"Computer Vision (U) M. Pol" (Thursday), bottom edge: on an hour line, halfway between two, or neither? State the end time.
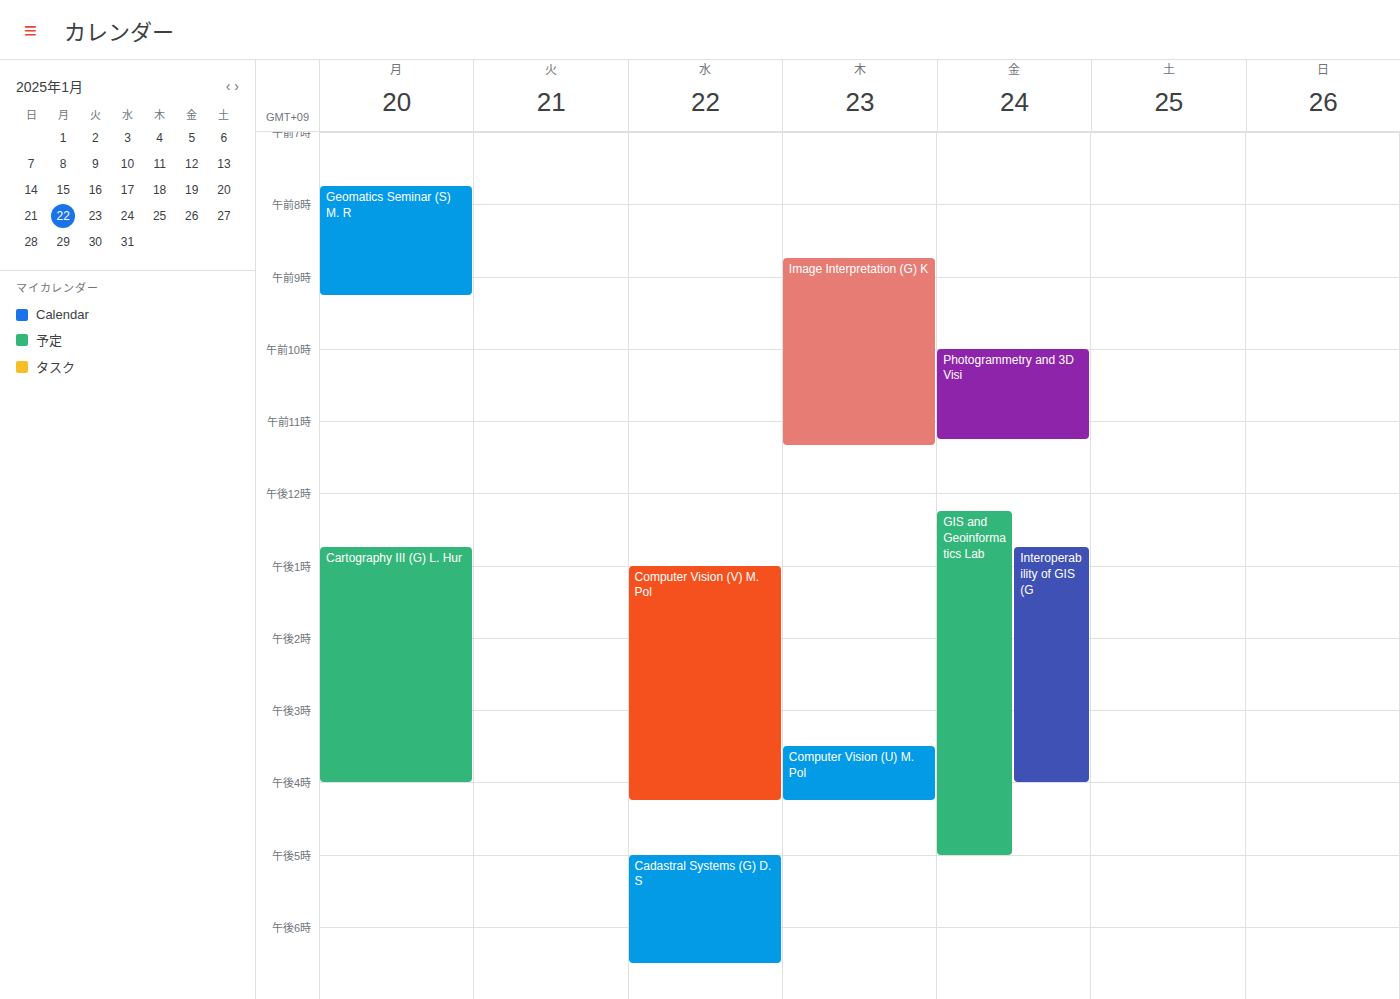
4:15 PM -- neither: a quarter of the way from the 4 PM line to the 5 PM line.